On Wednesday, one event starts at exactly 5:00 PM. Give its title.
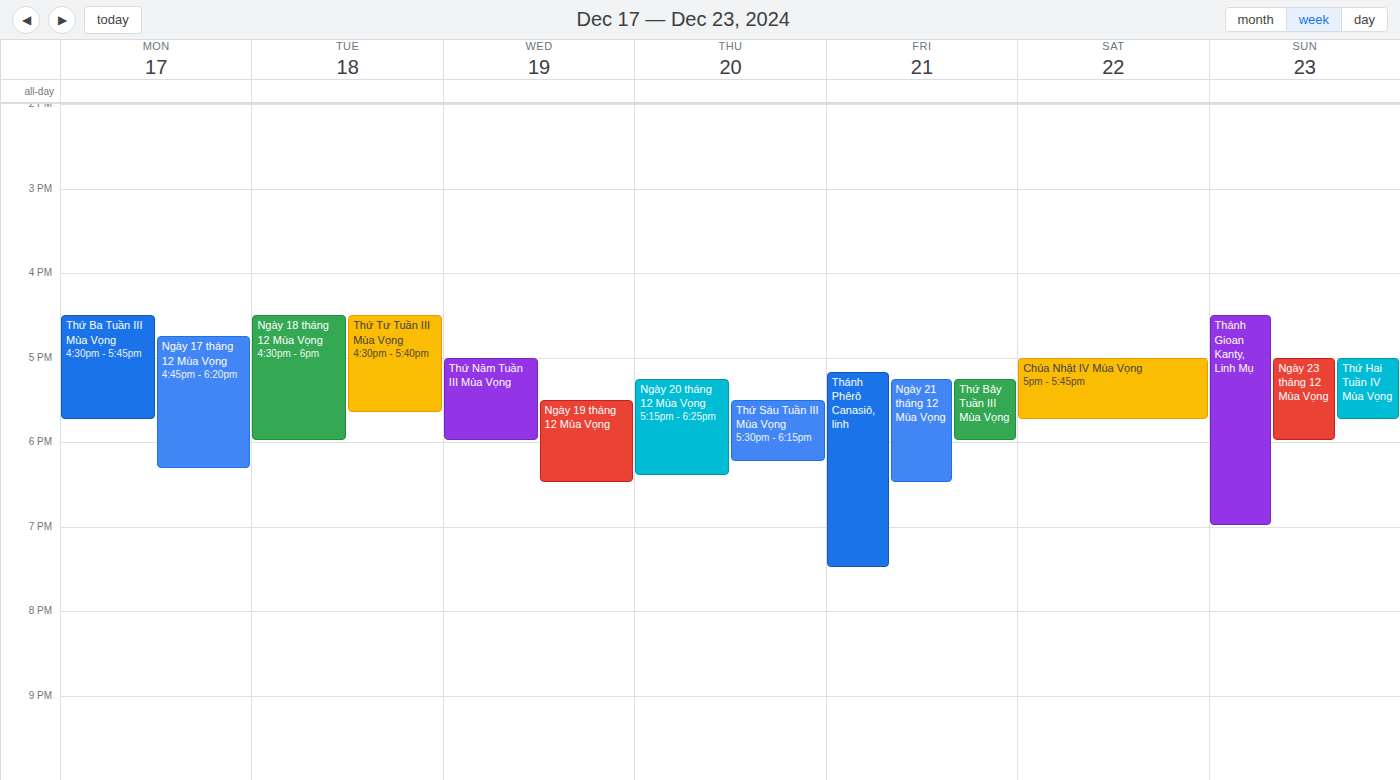
"Thứ Năm Tuần III Mùa Vọng"